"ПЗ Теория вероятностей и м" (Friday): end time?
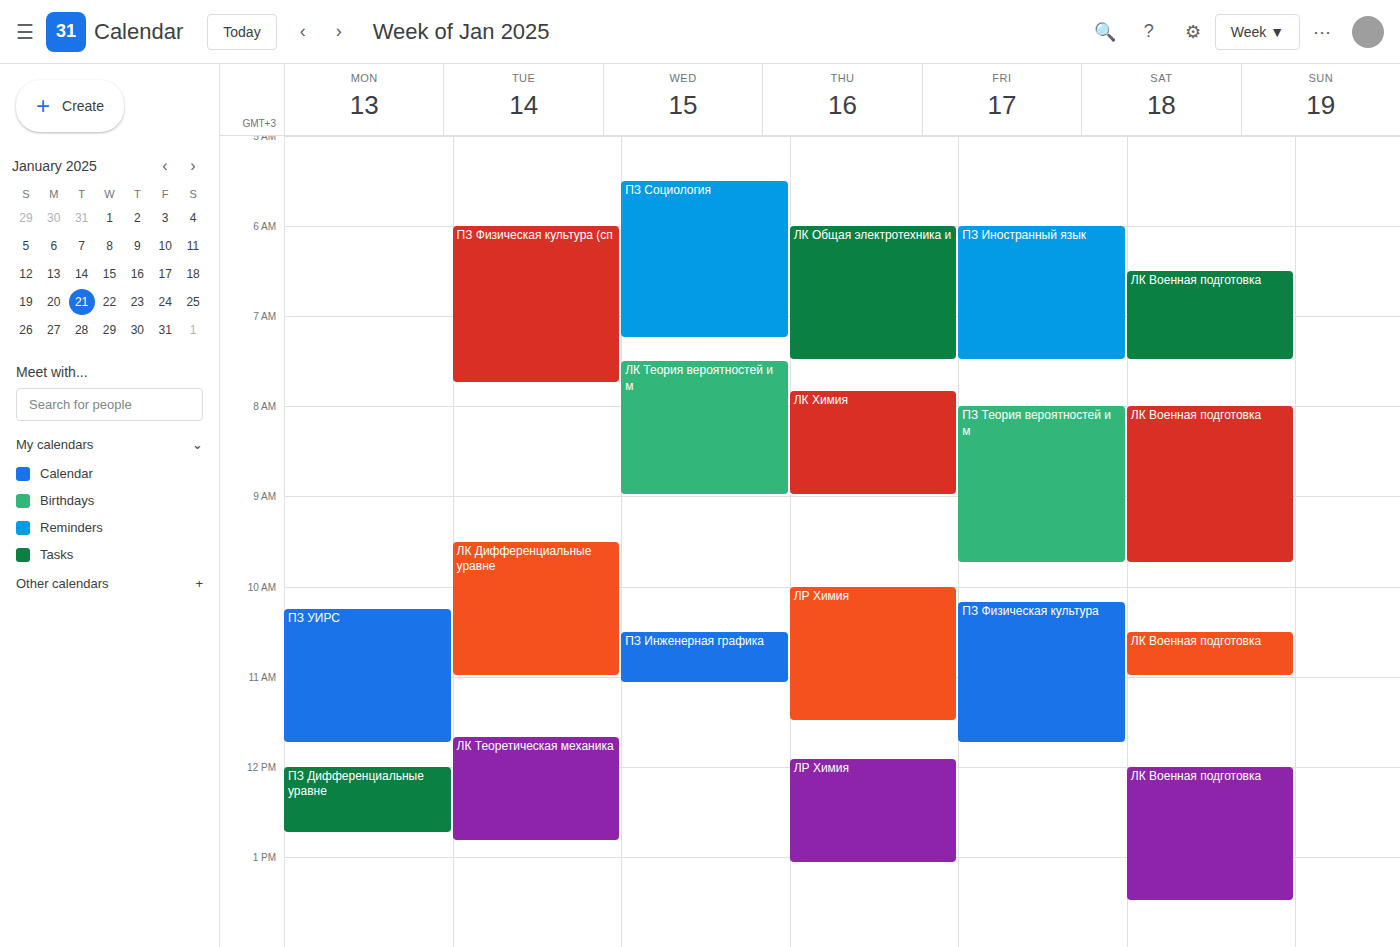
9:45 AM